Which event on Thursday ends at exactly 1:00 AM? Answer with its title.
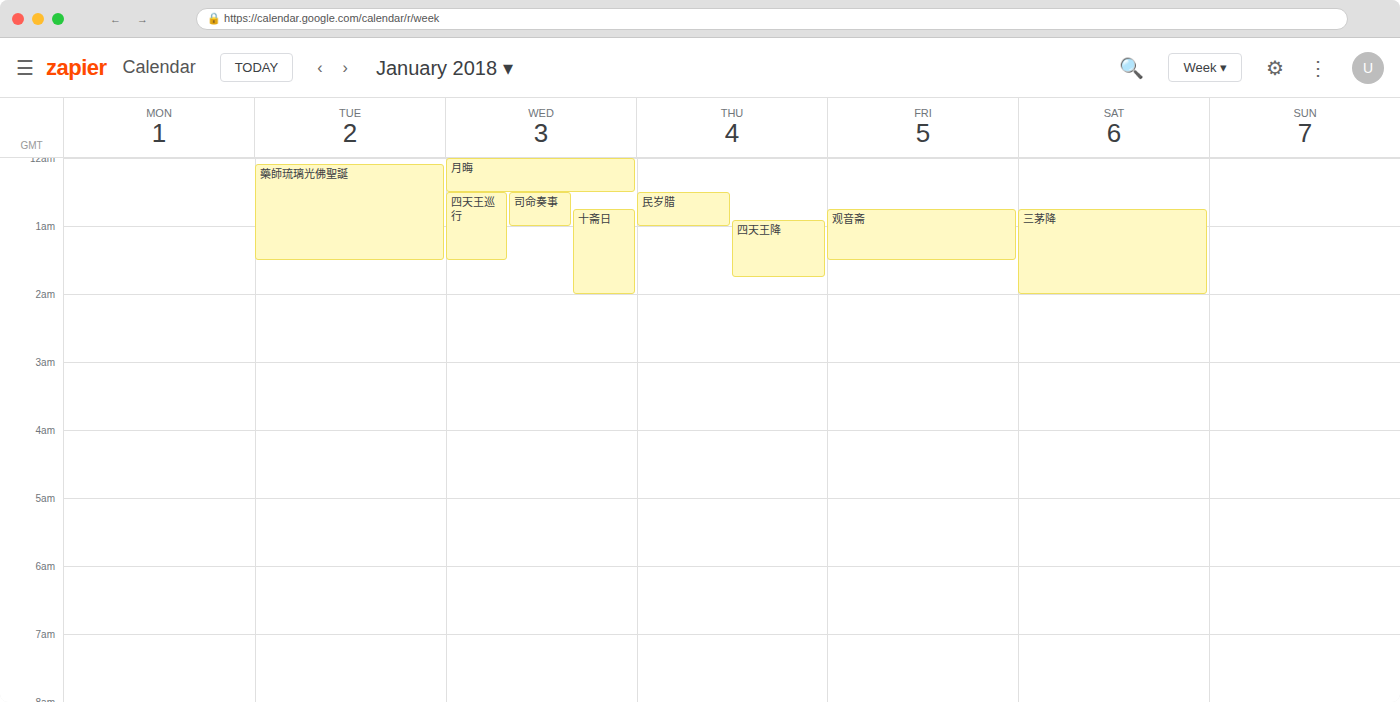
"民岁腊"